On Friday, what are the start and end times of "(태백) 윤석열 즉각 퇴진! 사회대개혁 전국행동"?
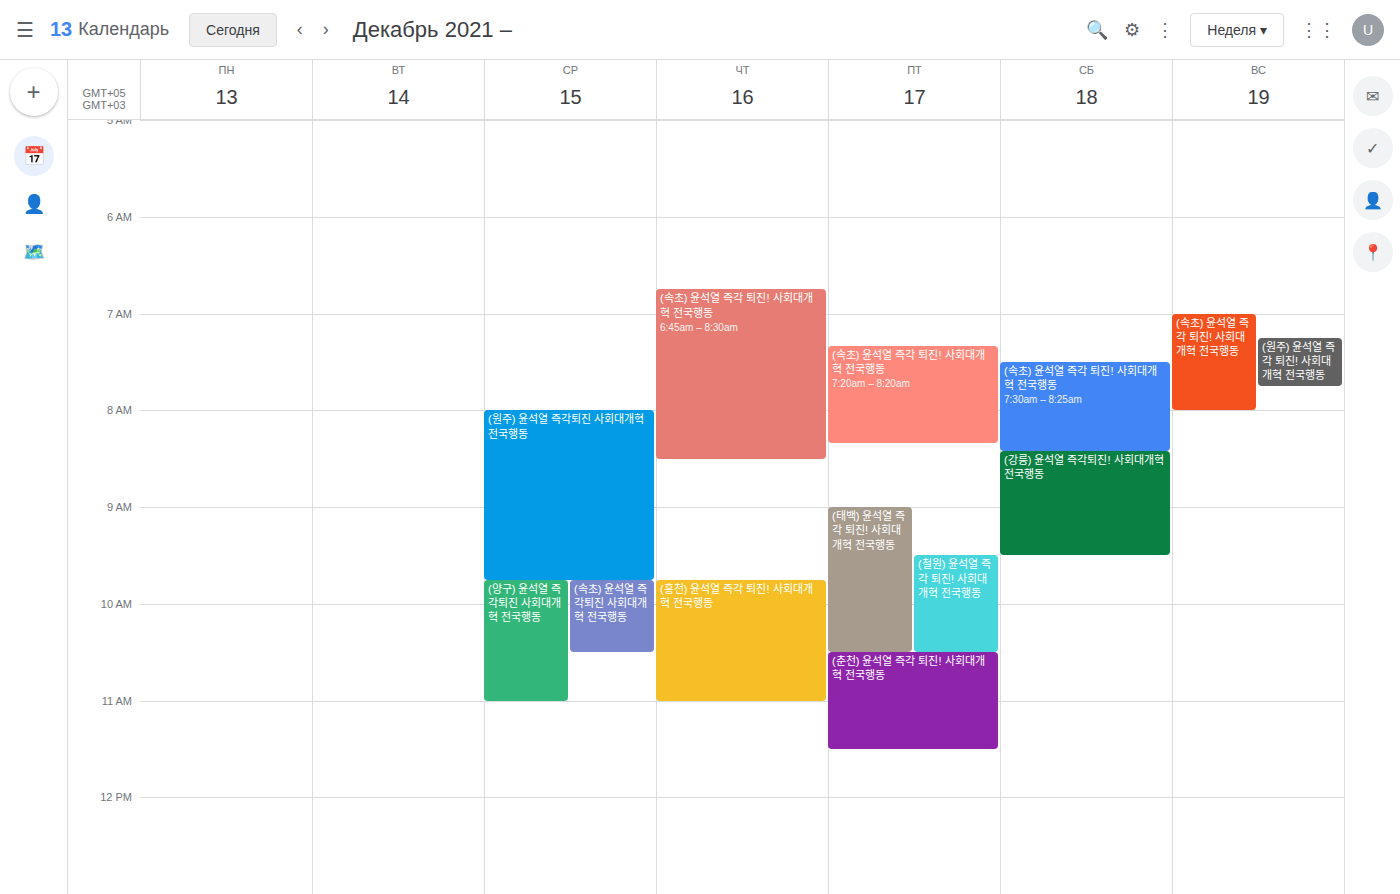
09:00 to 10:30